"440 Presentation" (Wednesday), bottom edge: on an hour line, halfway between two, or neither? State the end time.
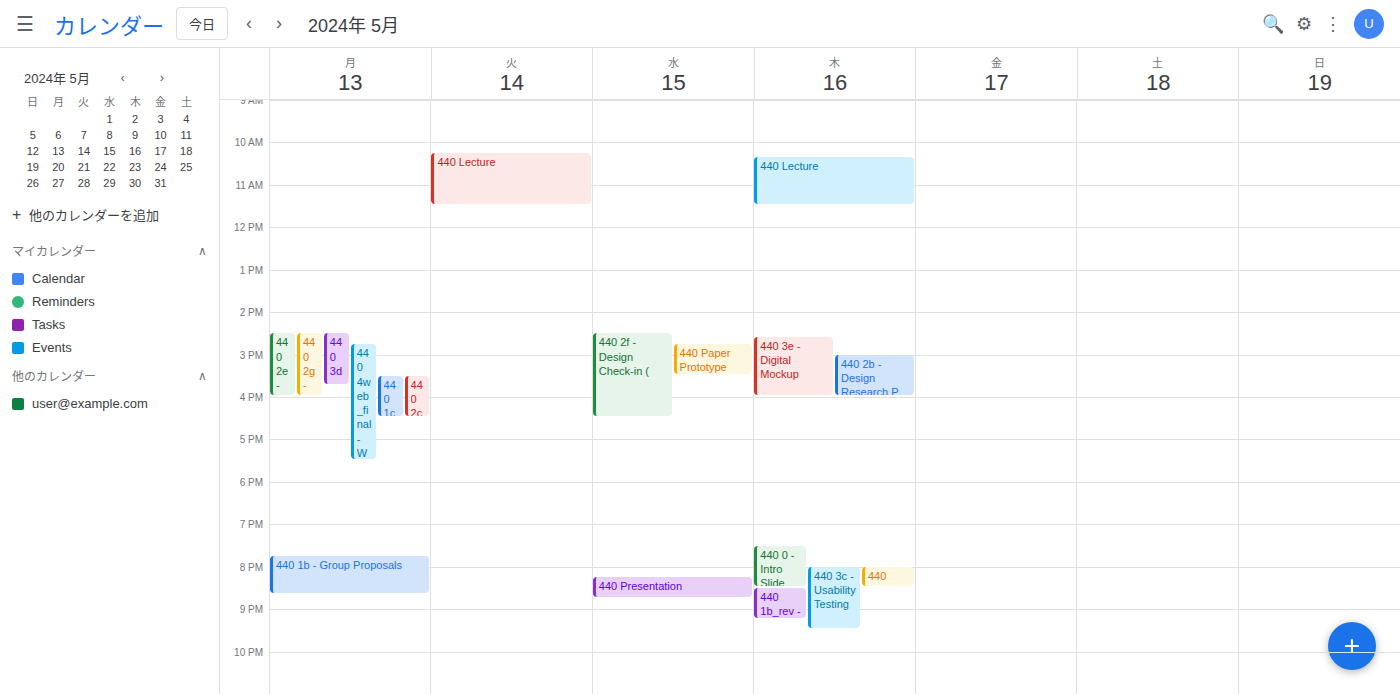
8:45 PM -- neither: three quarters of the way from the 8 PM line to the 9 PM line.